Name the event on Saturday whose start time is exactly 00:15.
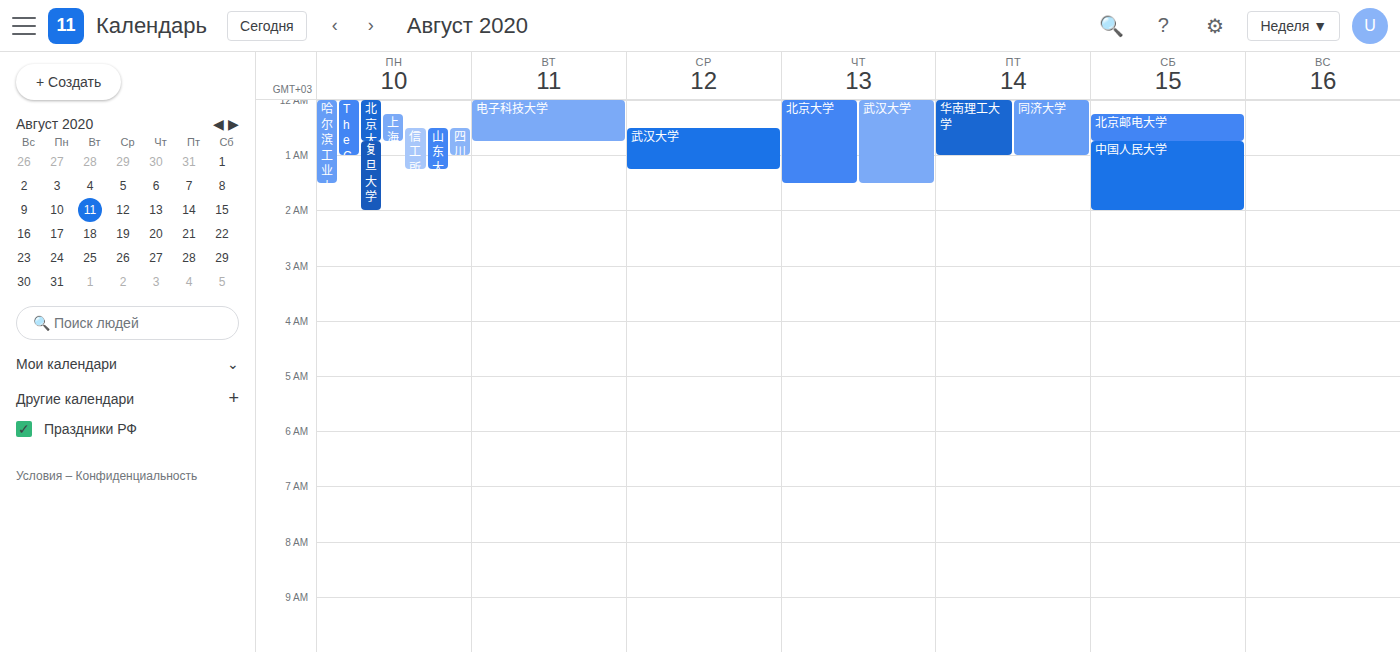
"北京邮电大学"